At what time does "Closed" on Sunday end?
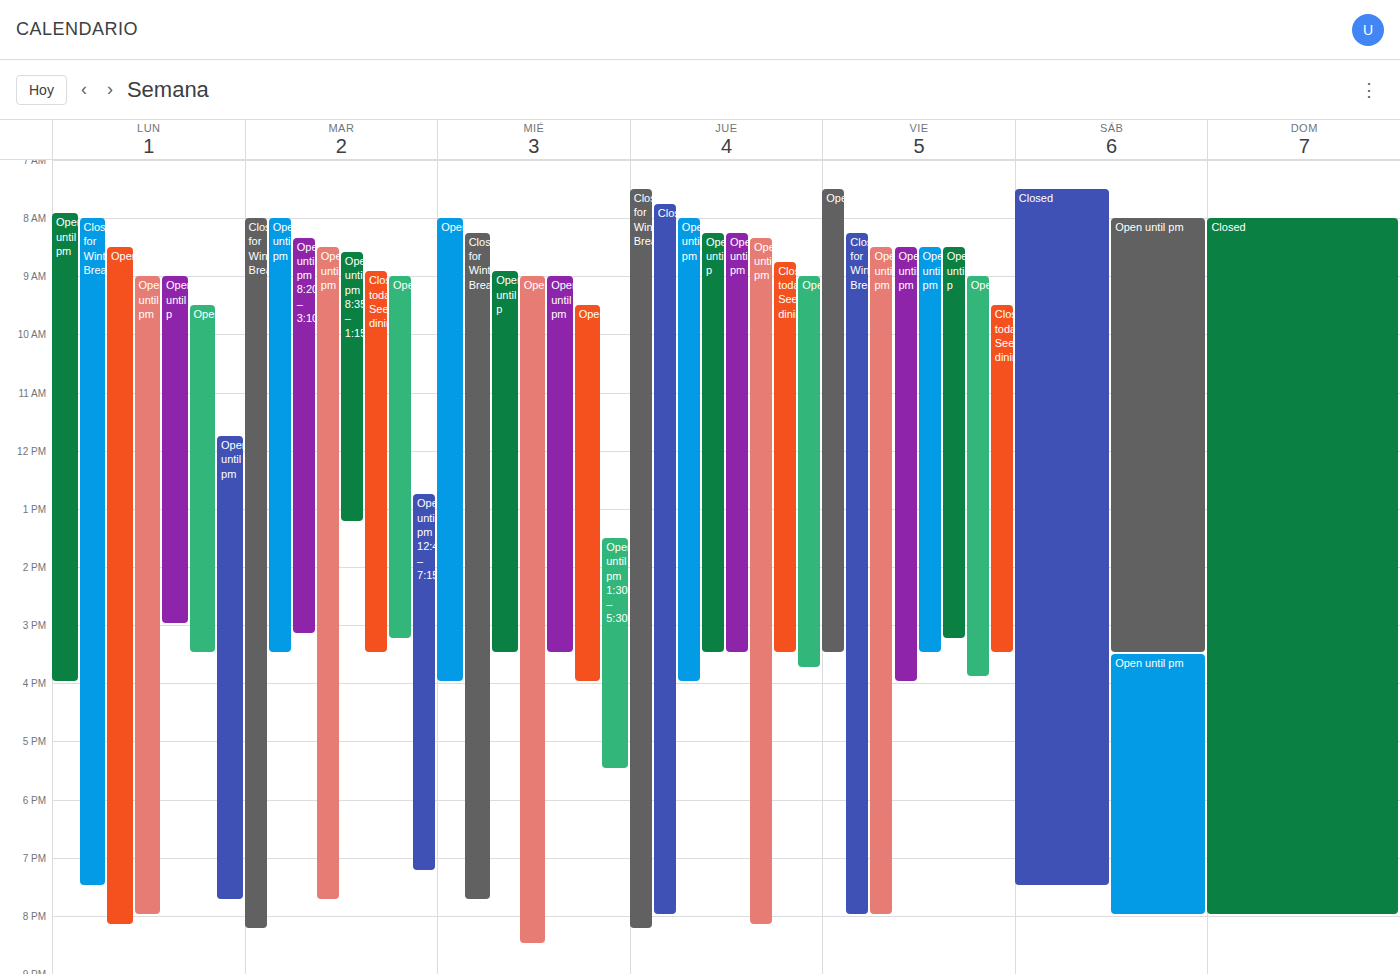
8:00 PM